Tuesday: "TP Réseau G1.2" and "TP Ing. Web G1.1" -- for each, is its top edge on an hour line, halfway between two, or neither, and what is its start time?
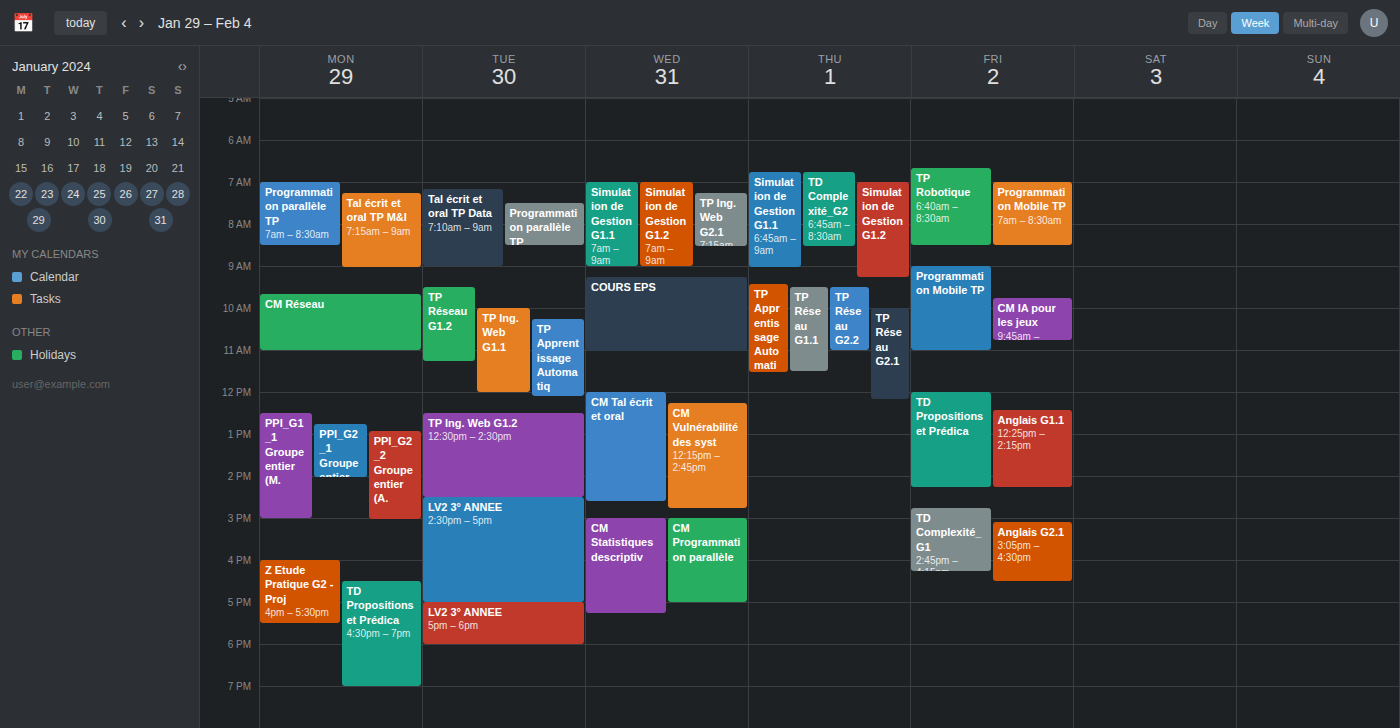
"TP Réseau G1.2": 9:30 AM, halfway between the 9 AM and 10 AM lines. "TP Ing. Web G1.1": 10:00 AM, exactly on the 10 AM line.